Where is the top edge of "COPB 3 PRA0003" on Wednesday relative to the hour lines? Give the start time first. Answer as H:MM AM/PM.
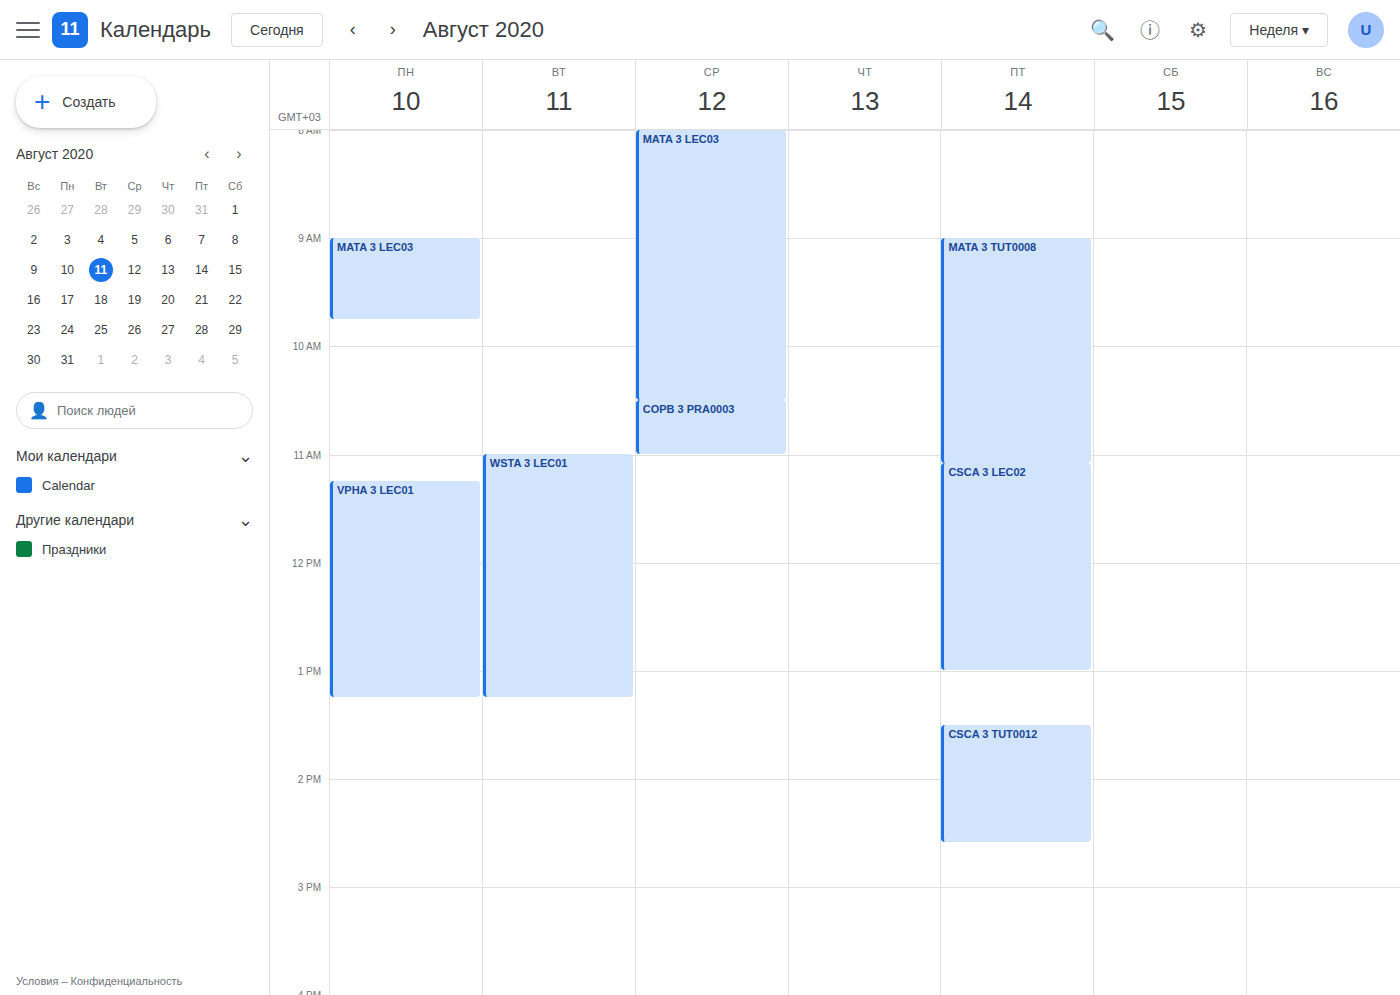
10:30 AM -- halfway between the 10 AM and 11 AM lines.